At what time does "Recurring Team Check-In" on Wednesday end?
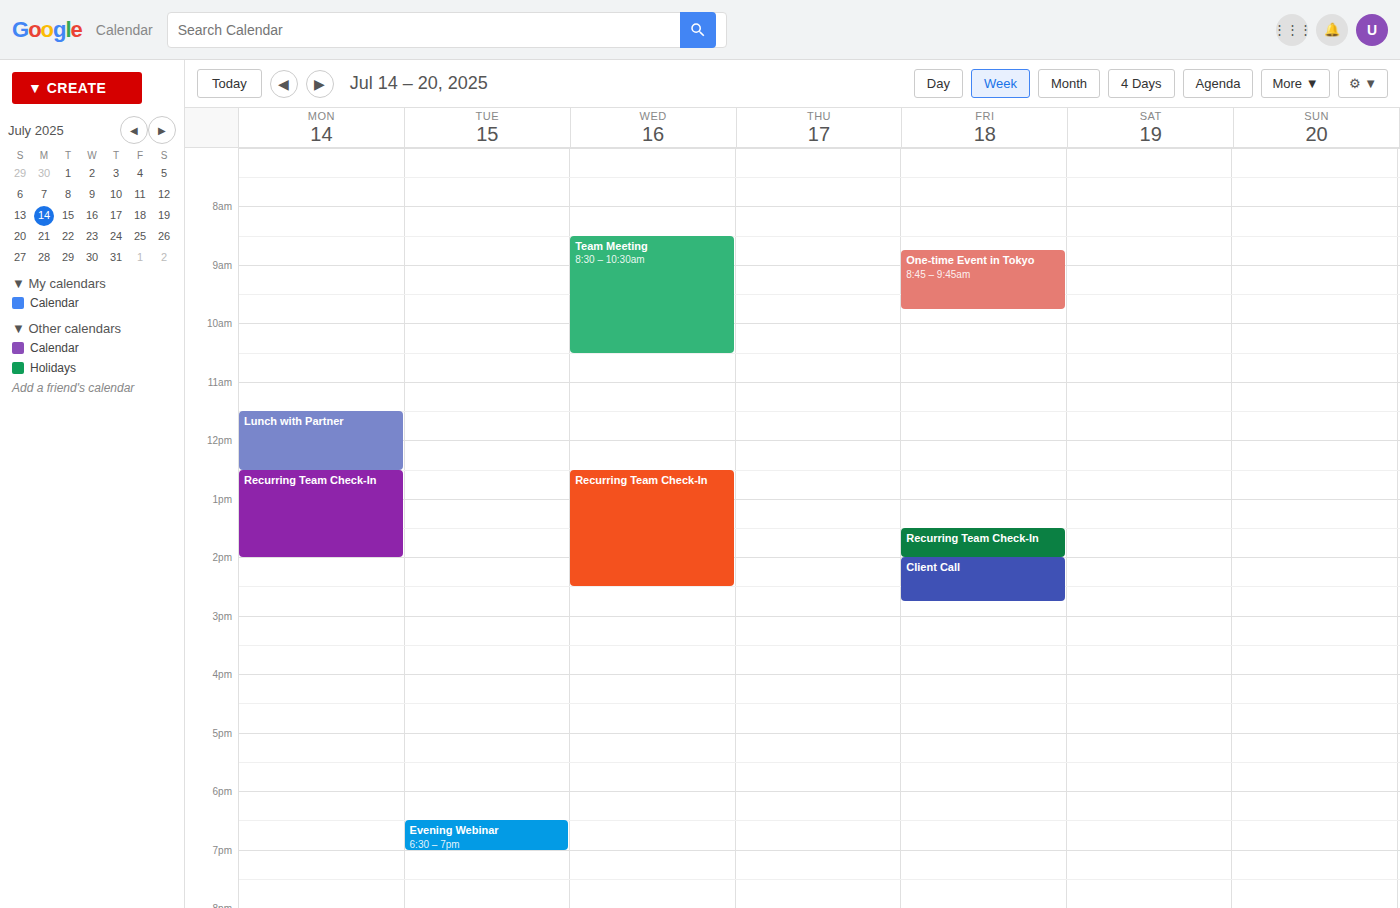
2:30 PM